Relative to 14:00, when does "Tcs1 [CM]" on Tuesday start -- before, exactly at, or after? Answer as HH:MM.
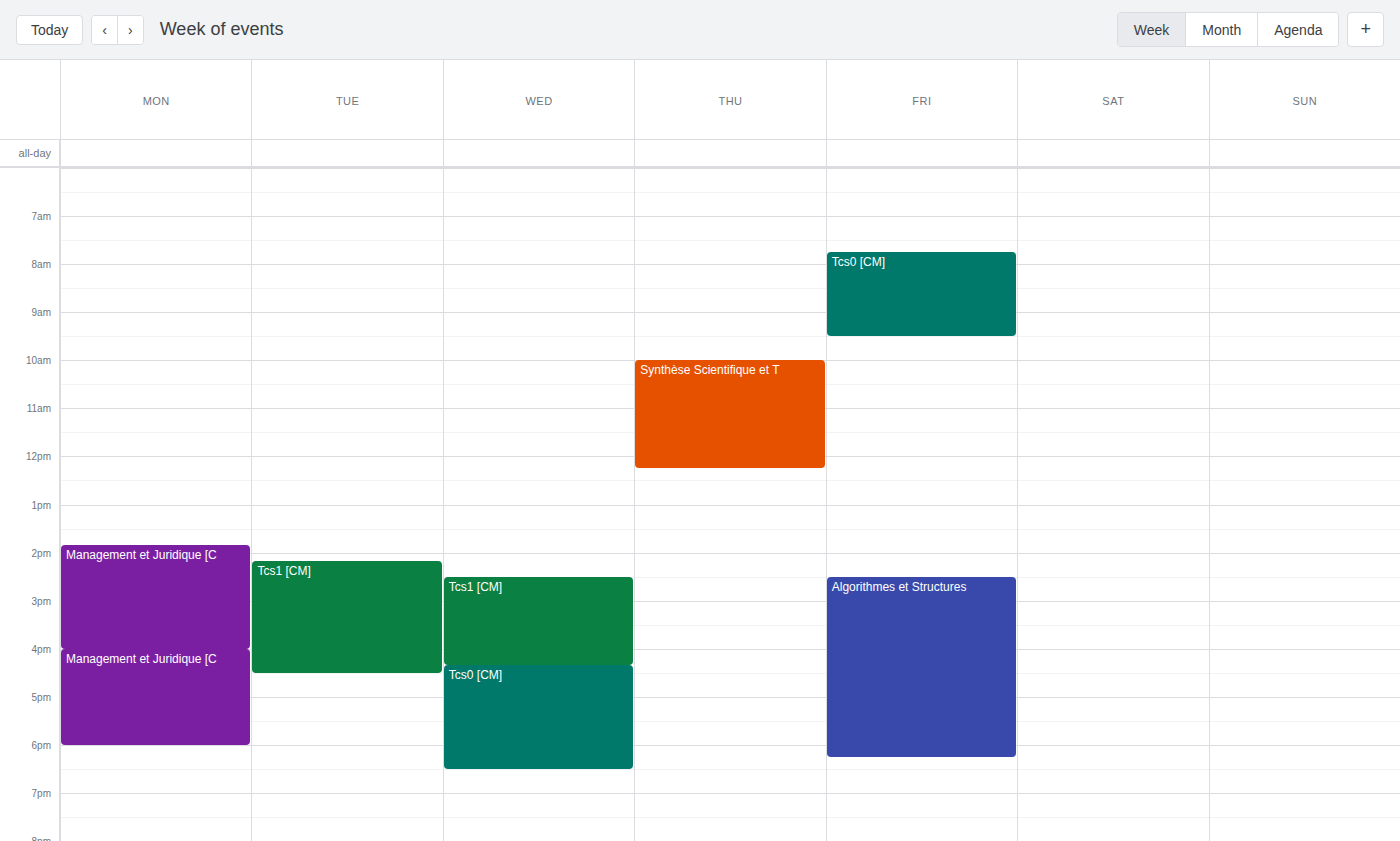
14:10 -- after 14:00, 10 minutes below the 14:00 line.